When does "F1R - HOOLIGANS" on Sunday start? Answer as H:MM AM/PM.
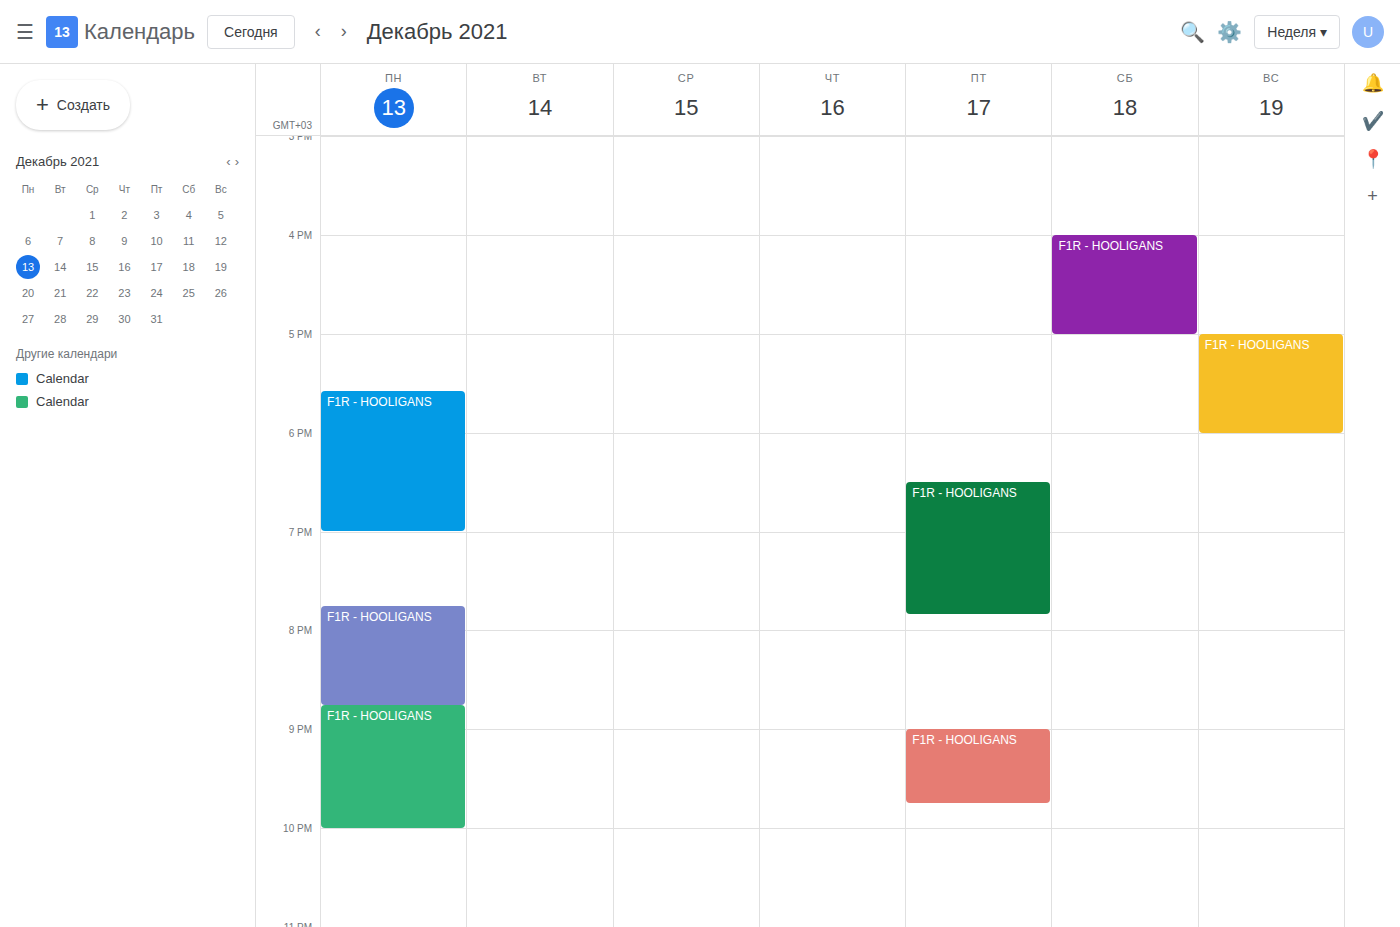
5:00 PM